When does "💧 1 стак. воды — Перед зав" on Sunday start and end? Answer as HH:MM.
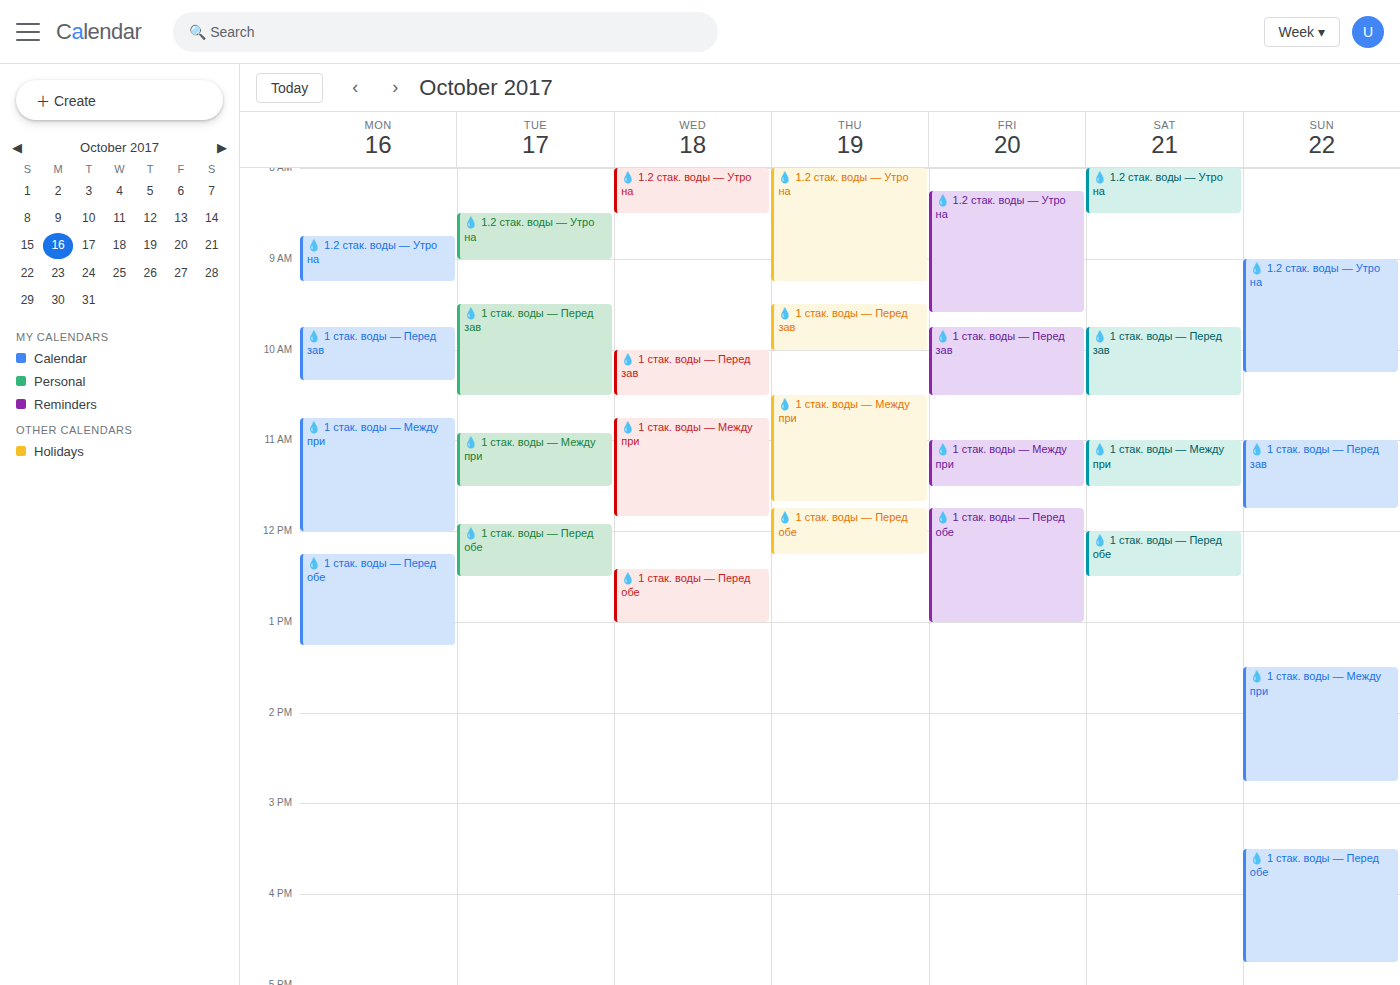
11:00 to 11:45